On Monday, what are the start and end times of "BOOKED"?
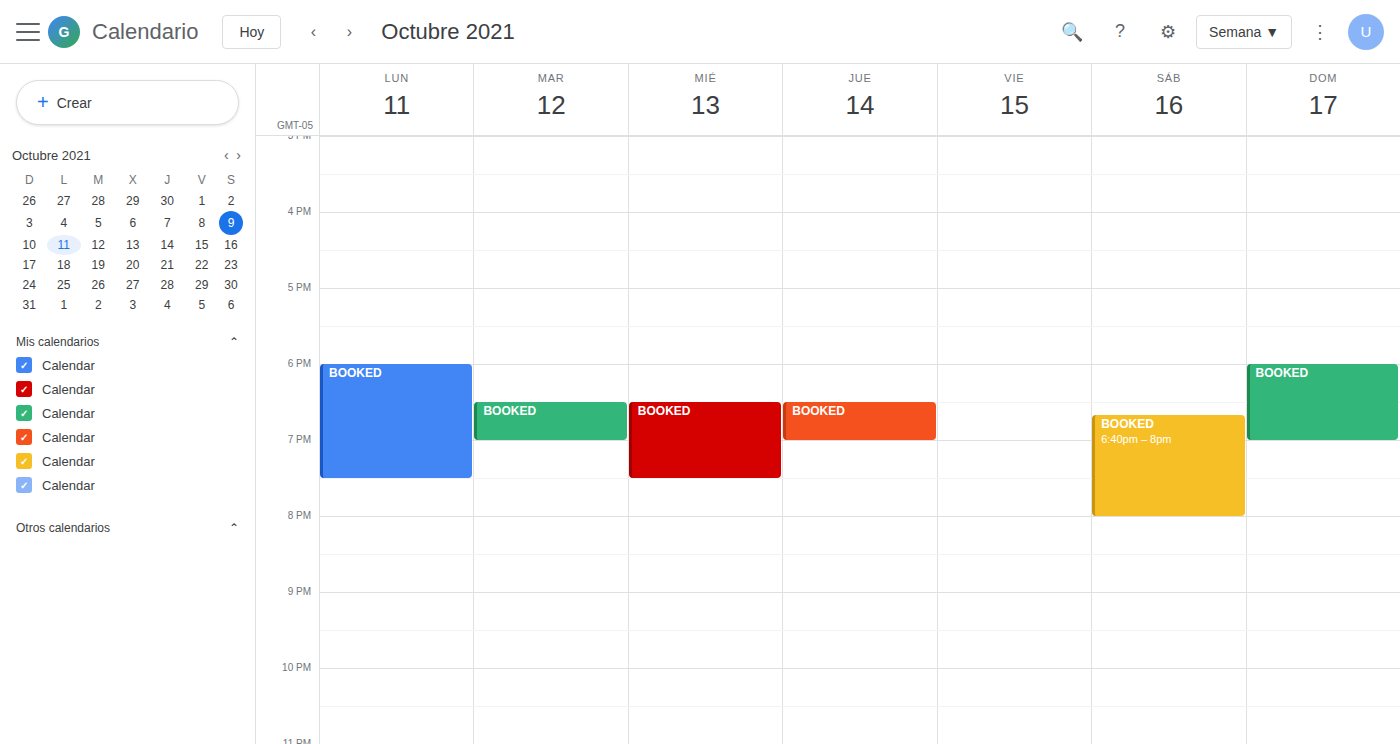
18:00 to 19:30